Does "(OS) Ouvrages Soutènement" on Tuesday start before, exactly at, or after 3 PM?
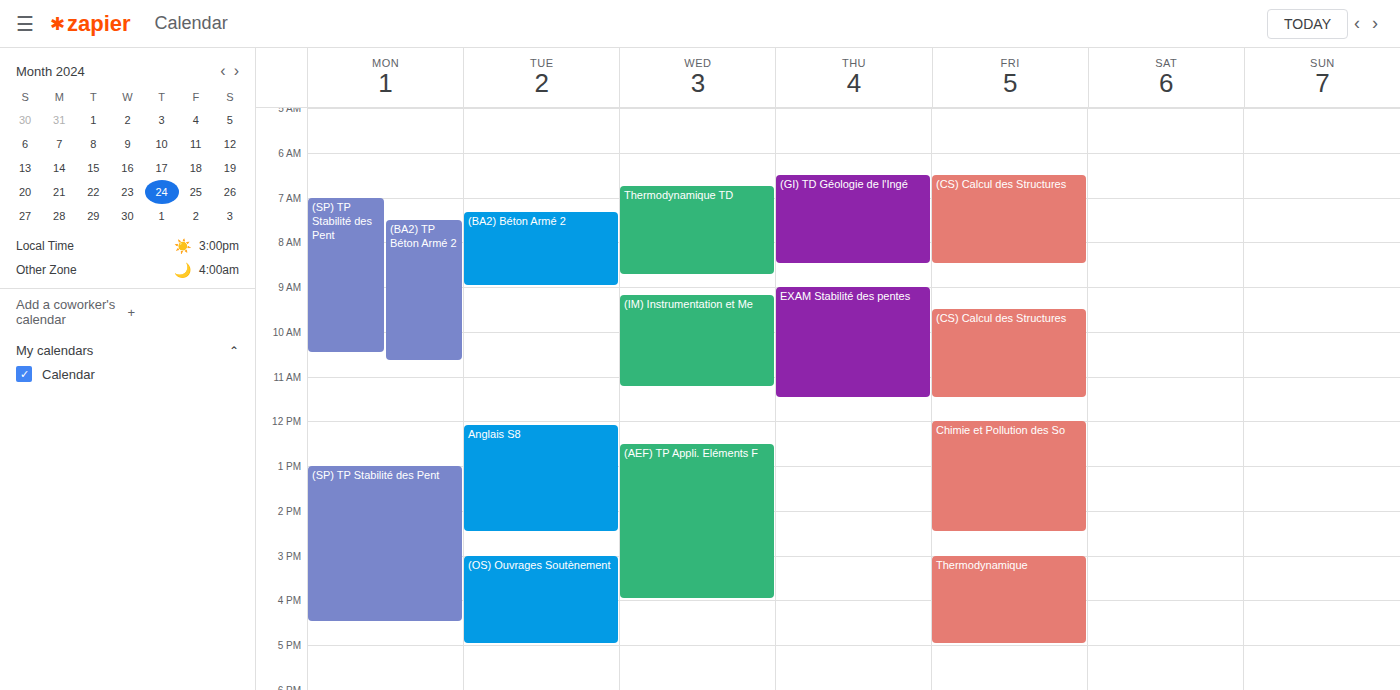
3:00 PM -- exactly at 3 PM, on the 3 PM line.